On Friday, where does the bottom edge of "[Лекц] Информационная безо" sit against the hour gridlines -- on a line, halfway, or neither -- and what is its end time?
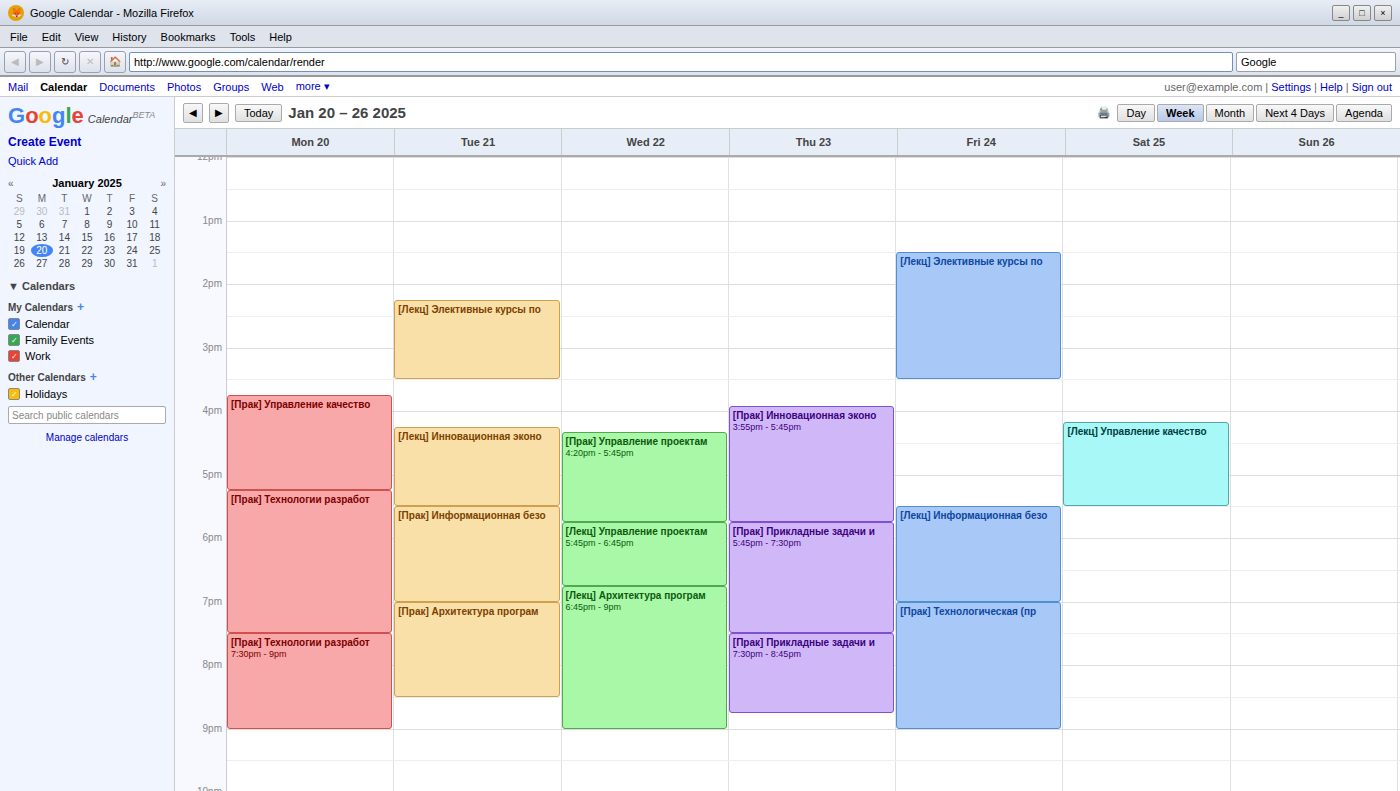
7:00 PM -- exactly on the 7 PM line.